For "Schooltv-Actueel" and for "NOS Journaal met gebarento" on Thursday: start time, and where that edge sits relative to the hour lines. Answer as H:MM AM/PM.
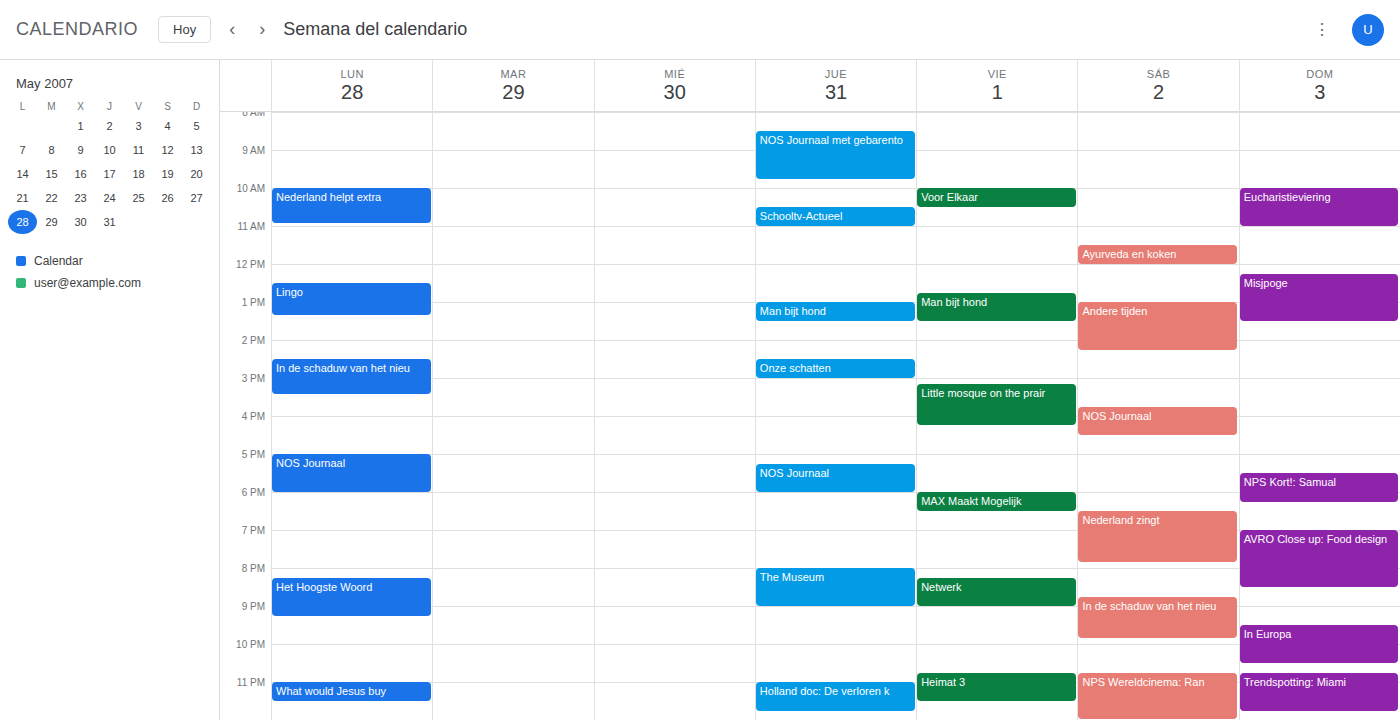
"Schooltv-Actueel": 10:30 AM, halfway between the 10 AM and 11 AM lines. "NOS Journaal met gebarento": 8:30 AM, halfway between the 8 AM and 9 AM lines.